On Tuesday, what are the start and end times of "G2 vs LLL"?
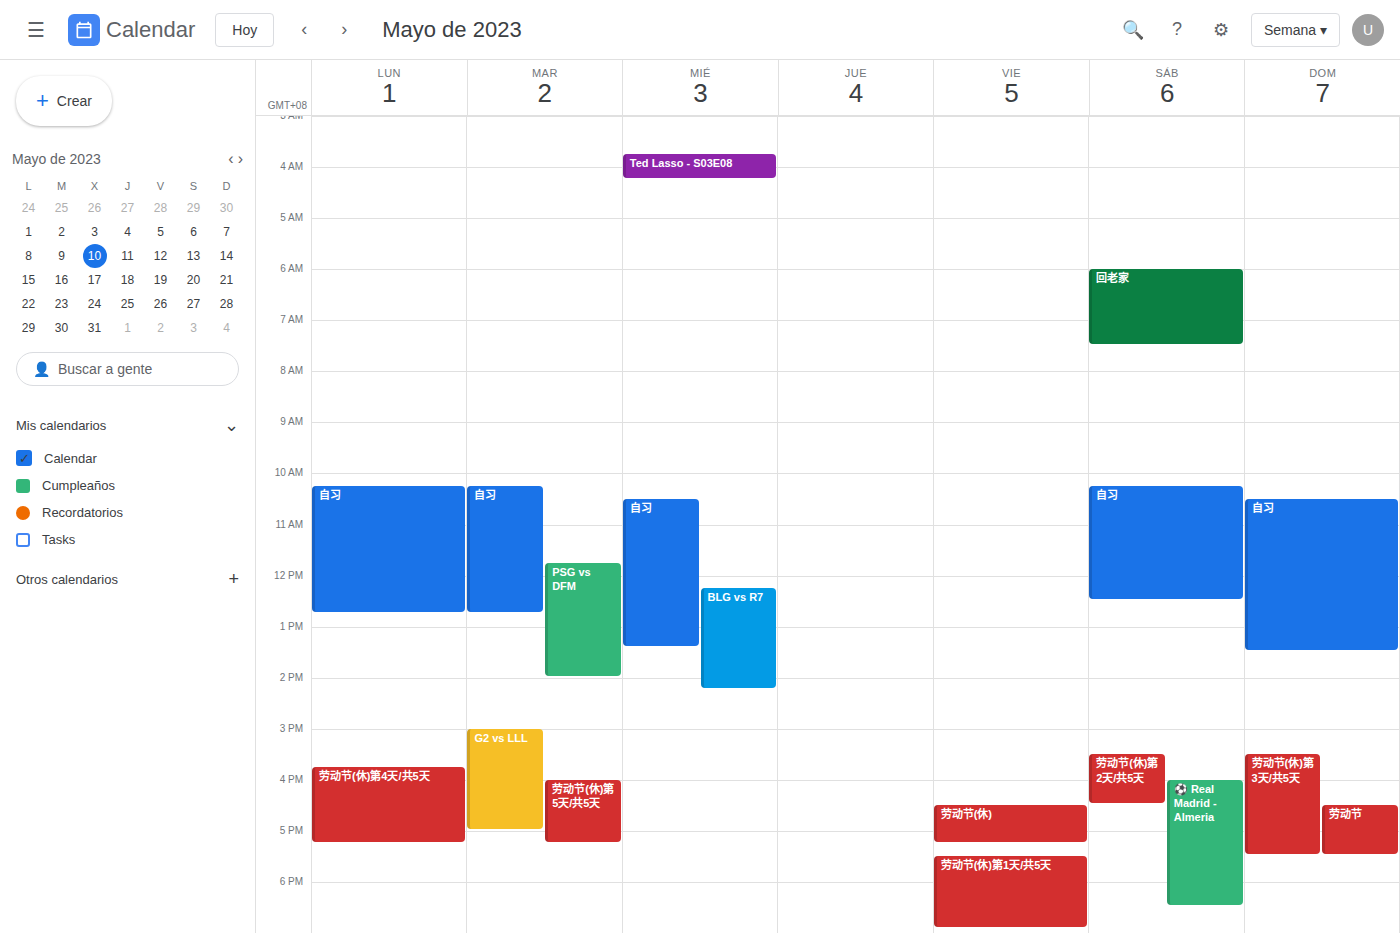
3:00 PM to 5:00 PM